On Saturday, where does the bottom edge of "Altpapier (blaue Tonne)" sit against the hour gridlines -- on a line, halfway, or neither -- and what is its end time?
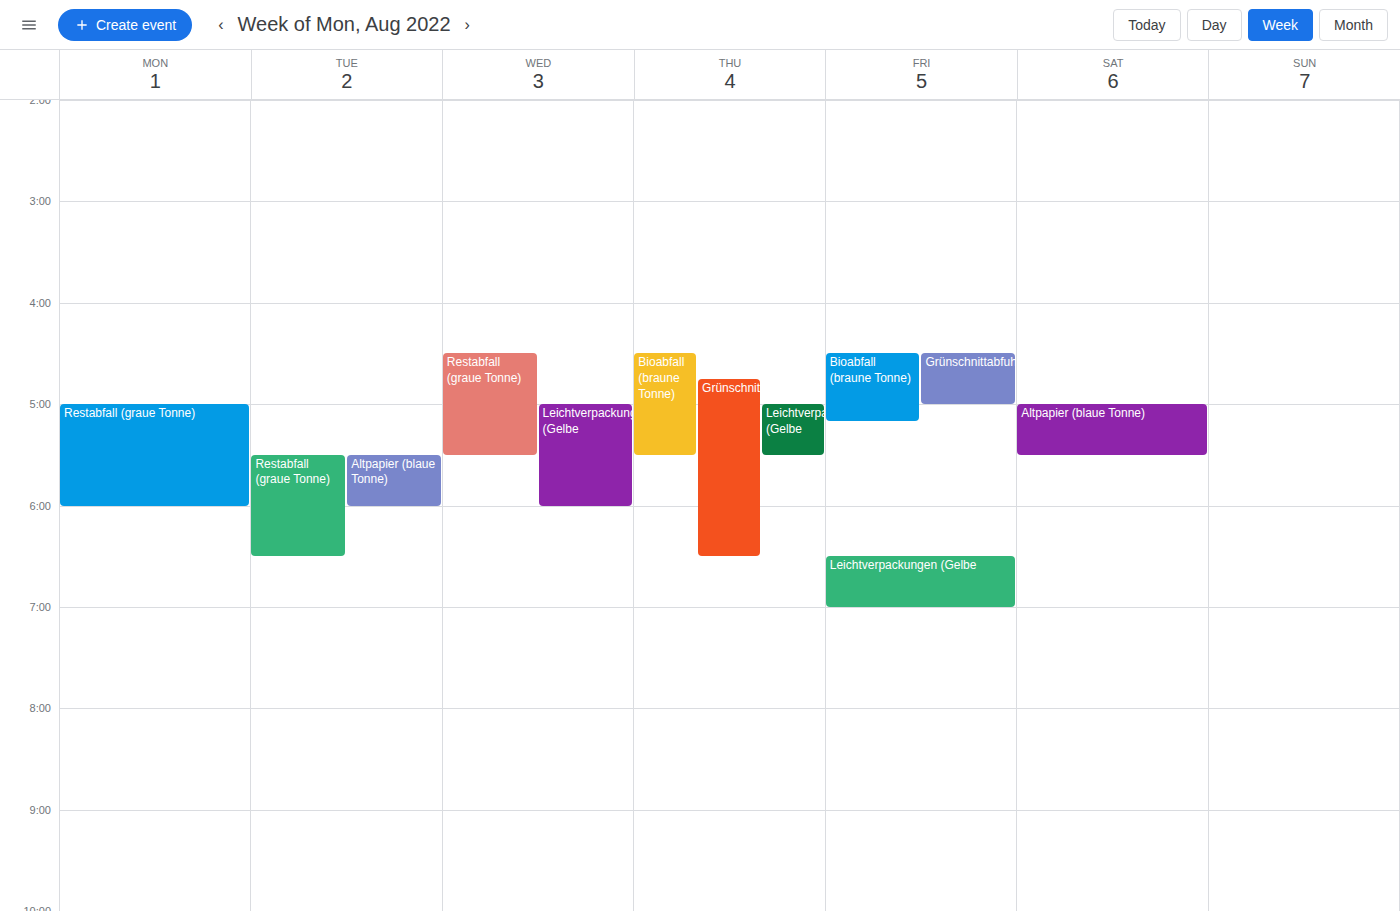
05:30 -- halfway between the 05:00 and 06:00 lines.